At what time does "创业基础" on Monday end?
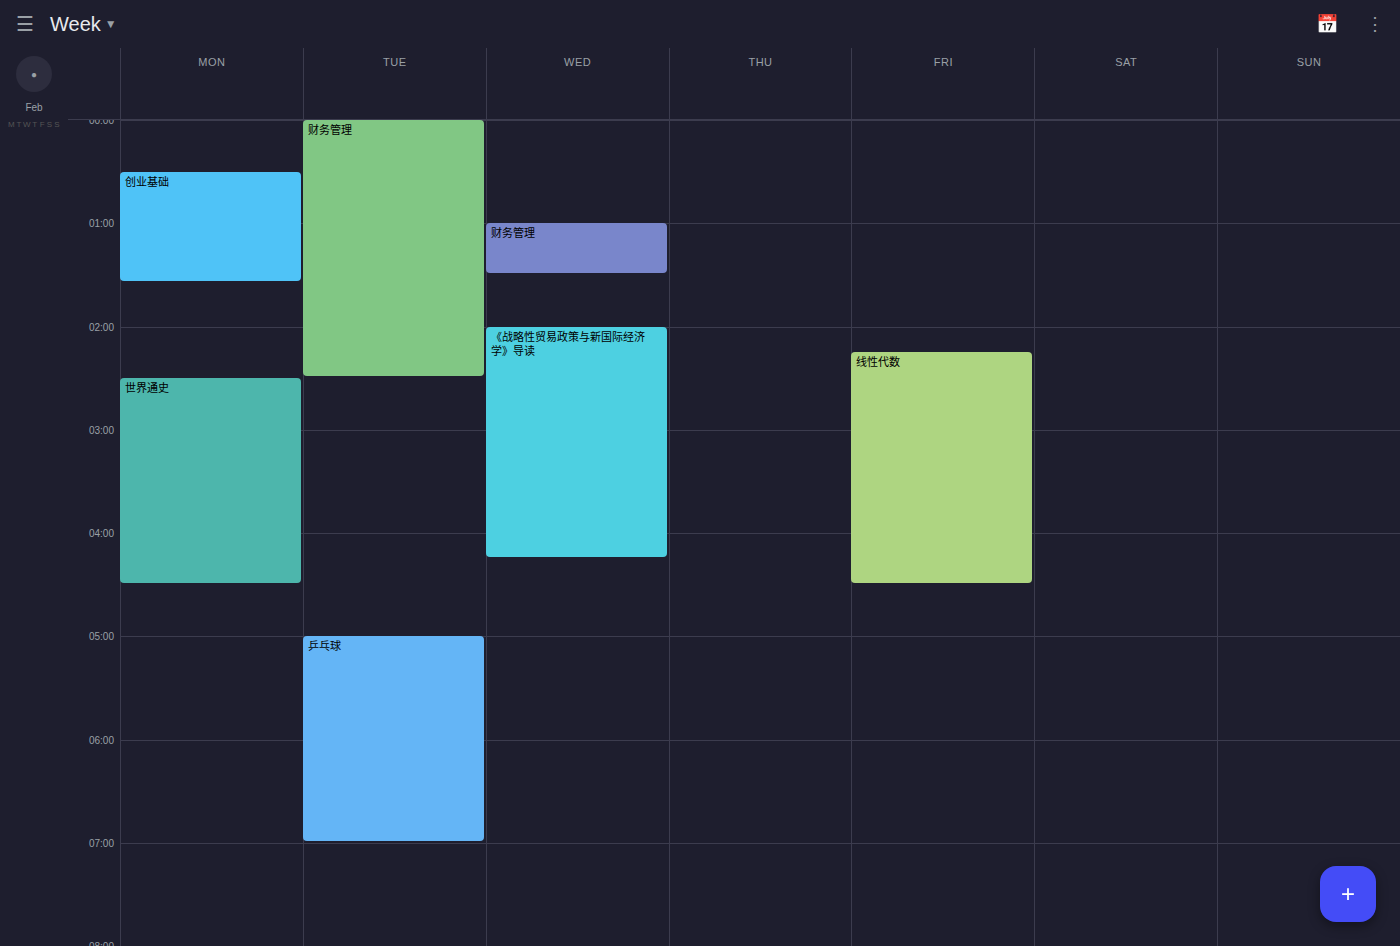
1:35 AM